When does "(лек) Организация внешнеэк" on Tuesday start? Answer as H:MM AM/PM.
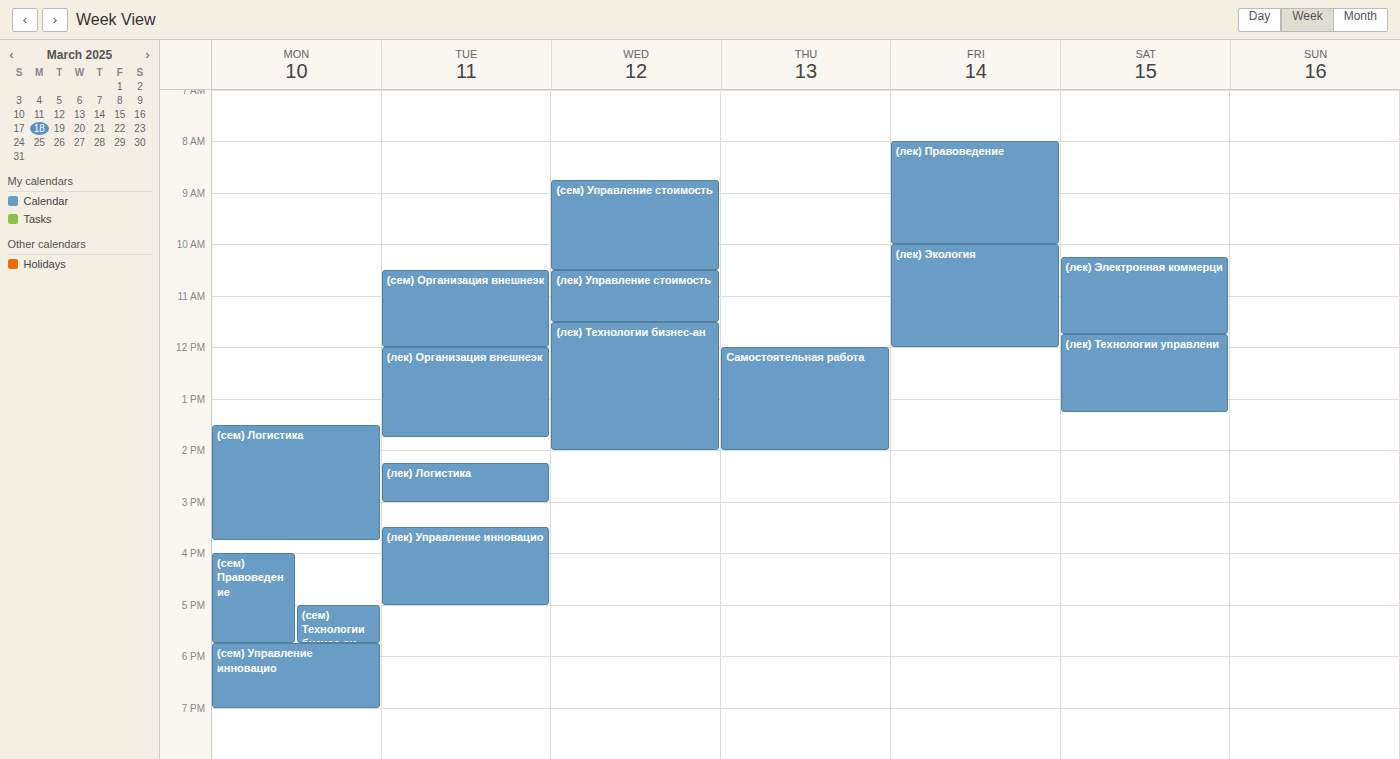
12:00 PM